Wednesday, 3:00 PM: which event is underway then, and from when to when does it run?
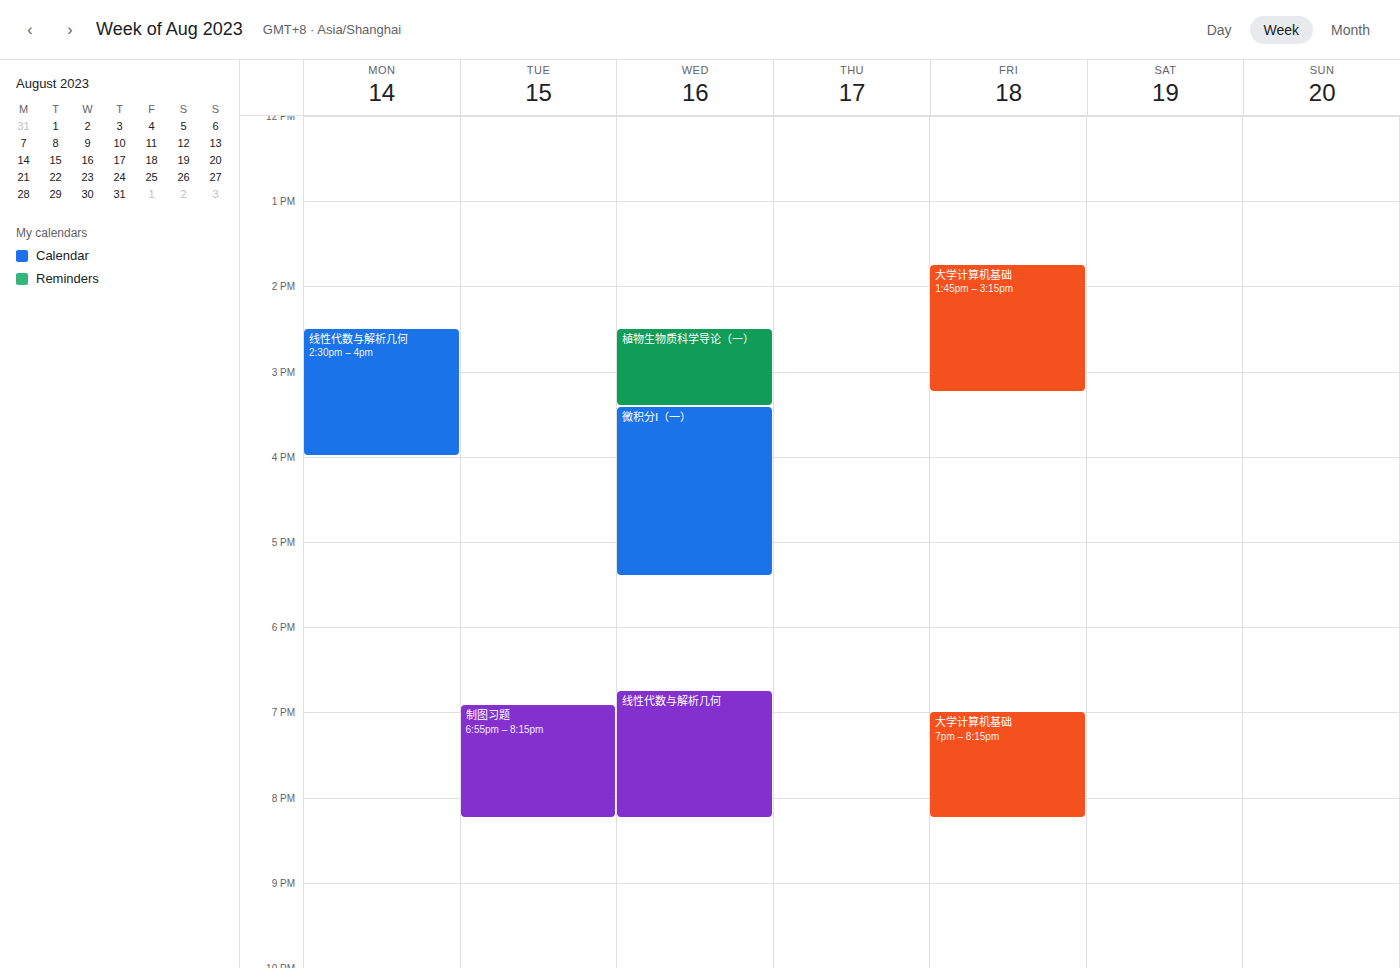
"植物生物质科学导论（一）", 2:30 PM to 3:25 PM